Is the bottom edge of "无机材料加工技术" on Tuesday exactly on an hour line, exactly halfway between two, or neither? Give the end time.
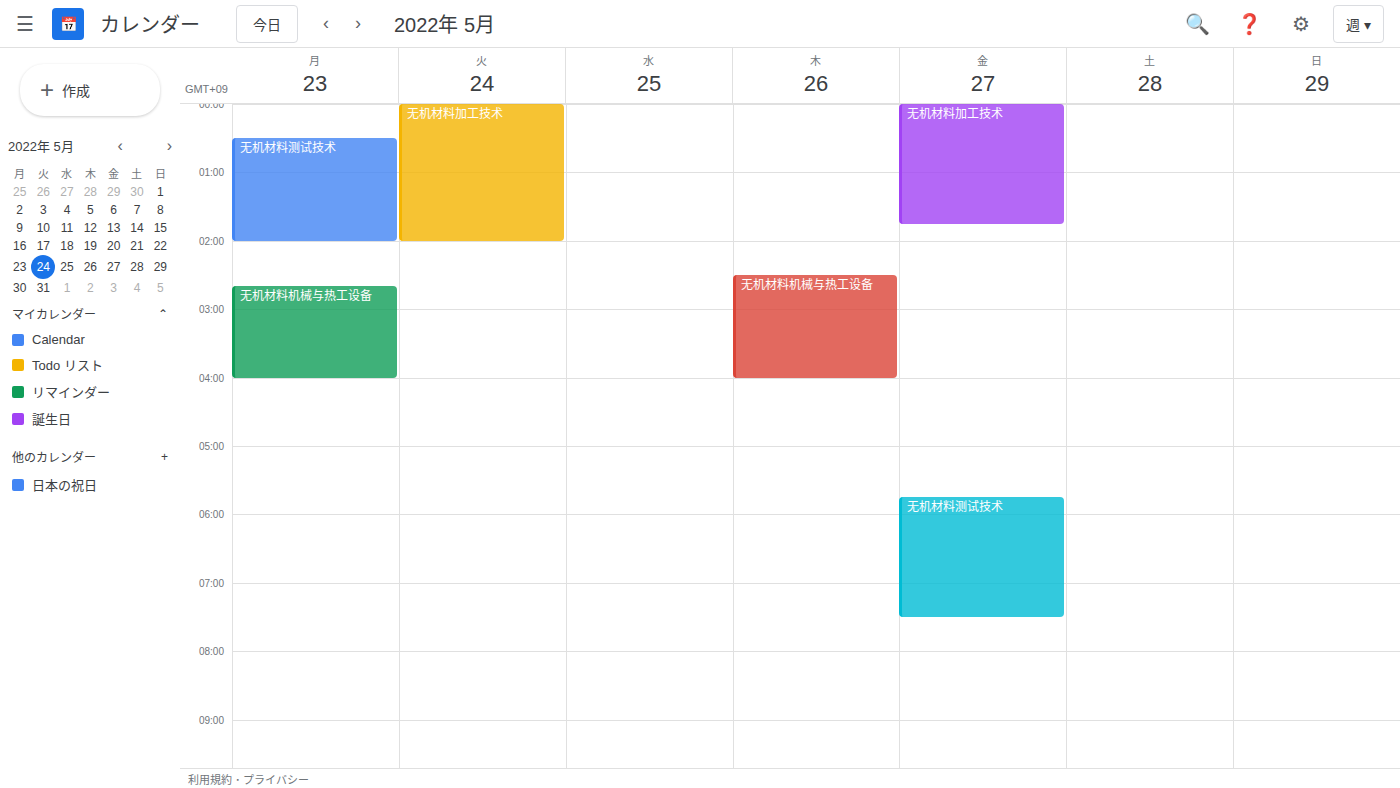
02:00 -- exactly on the 02:00 line.